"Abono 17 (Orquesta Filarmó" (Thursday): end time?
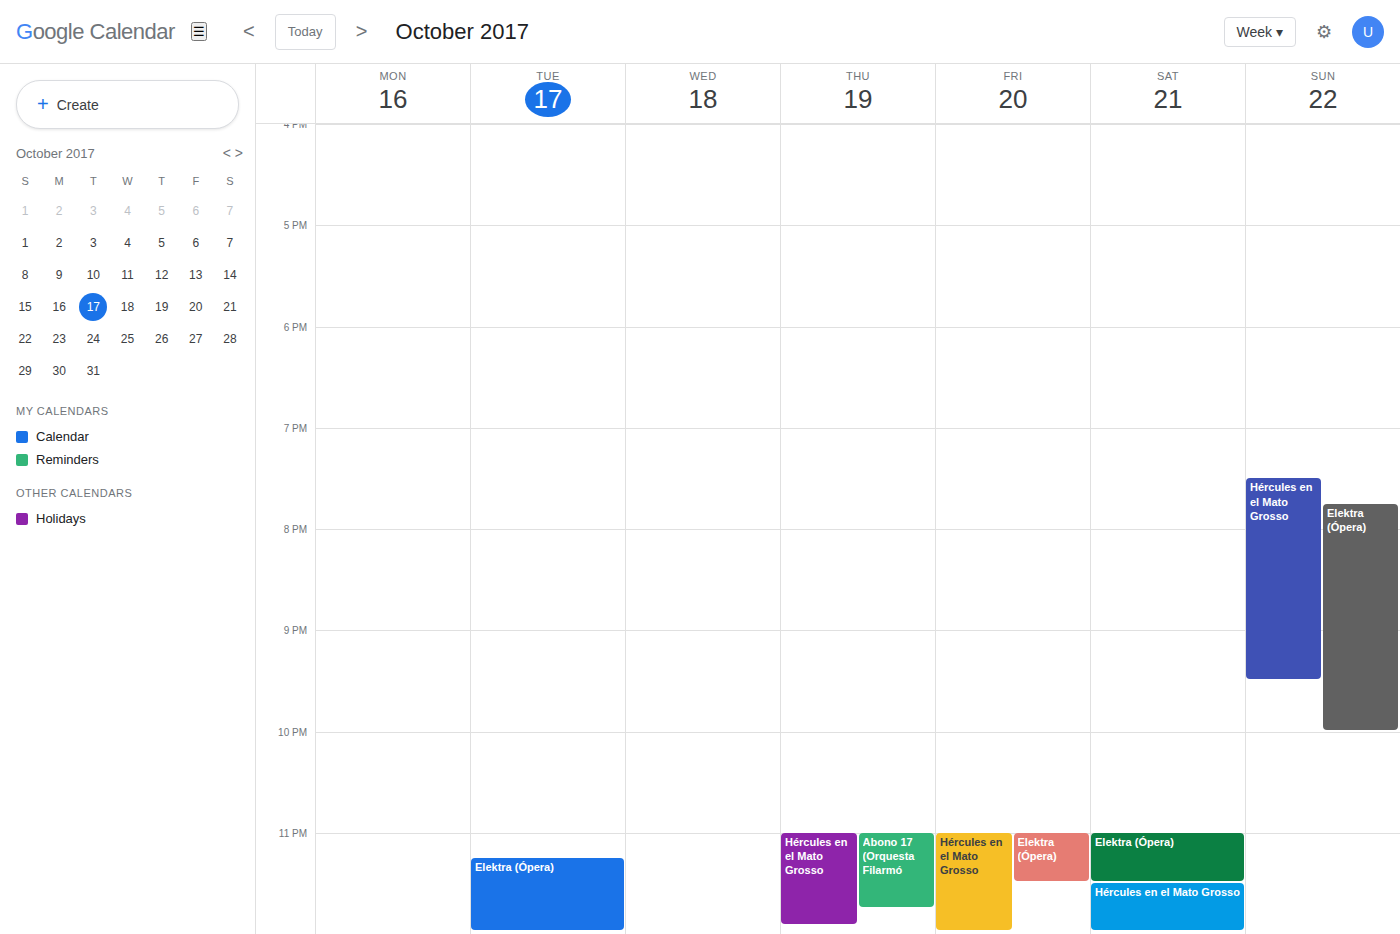
23:45